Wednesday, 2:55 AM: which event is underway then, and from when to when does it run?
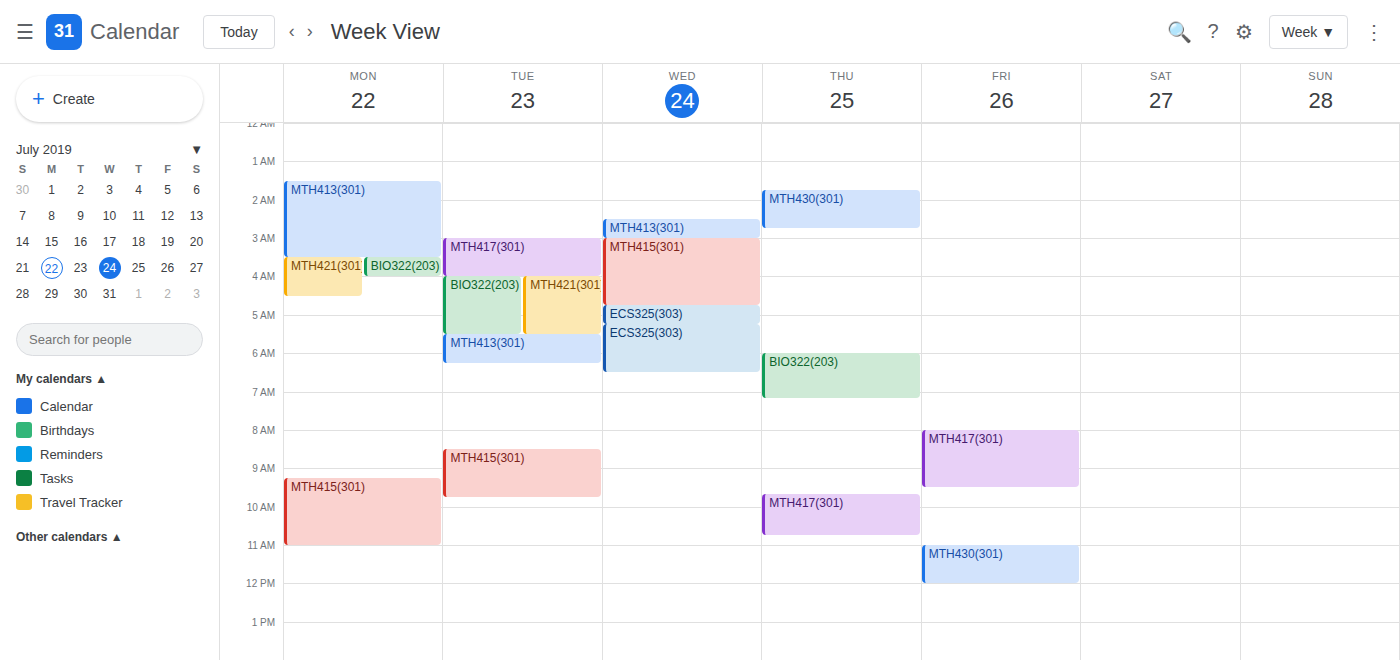
"MTH413(301)", 2:30 AM to 3:00 AM